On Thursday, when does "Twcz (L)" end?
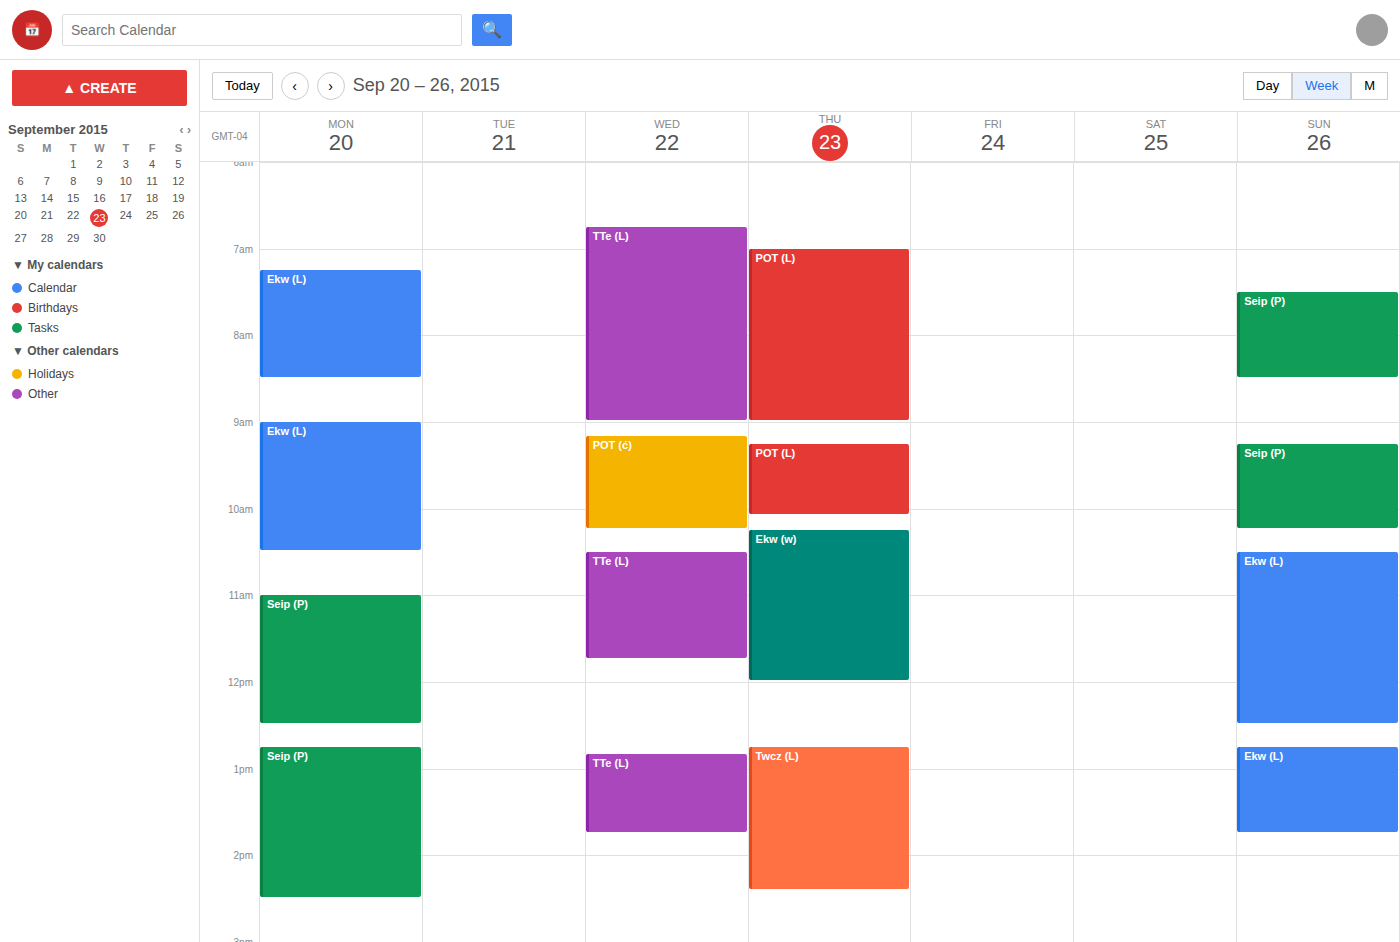
2:25 PM